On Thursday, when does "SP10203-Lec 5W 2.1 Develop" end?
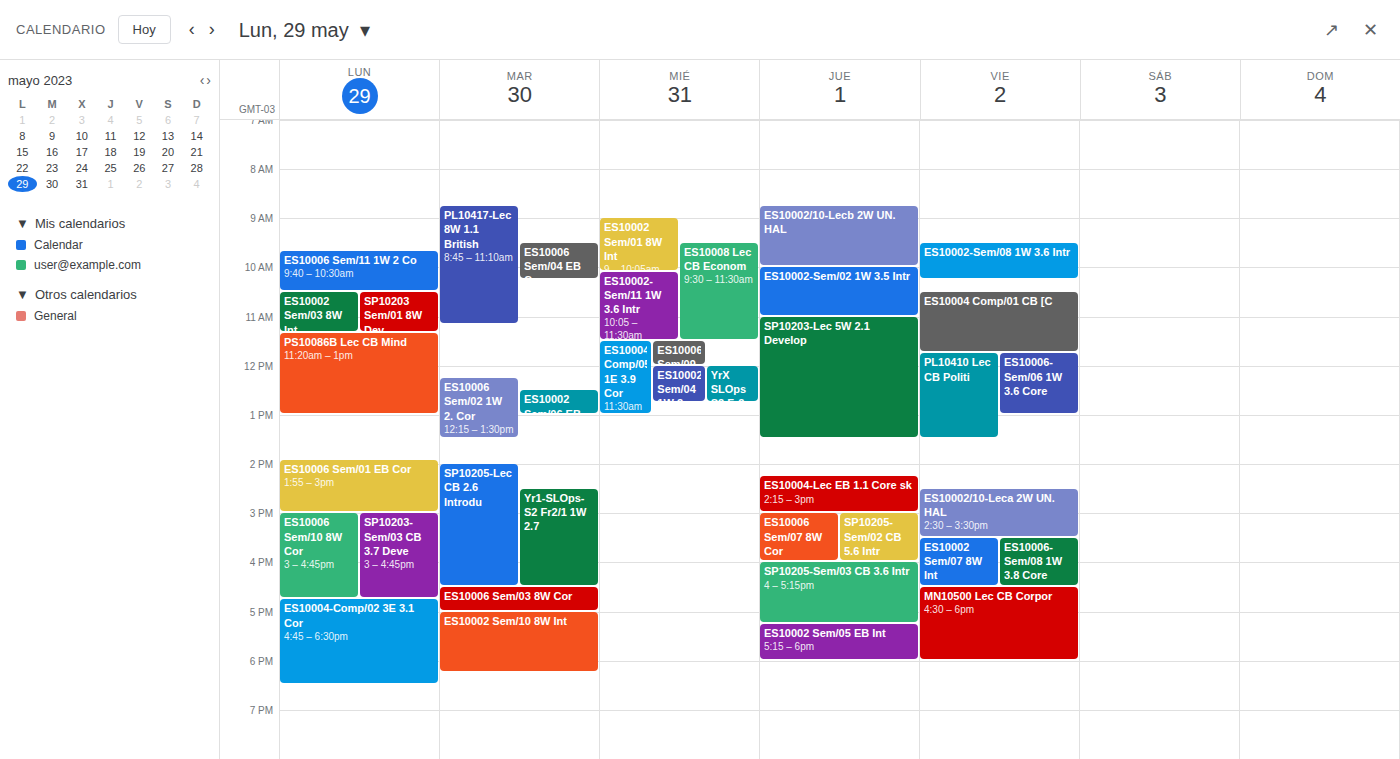
1:30 PM